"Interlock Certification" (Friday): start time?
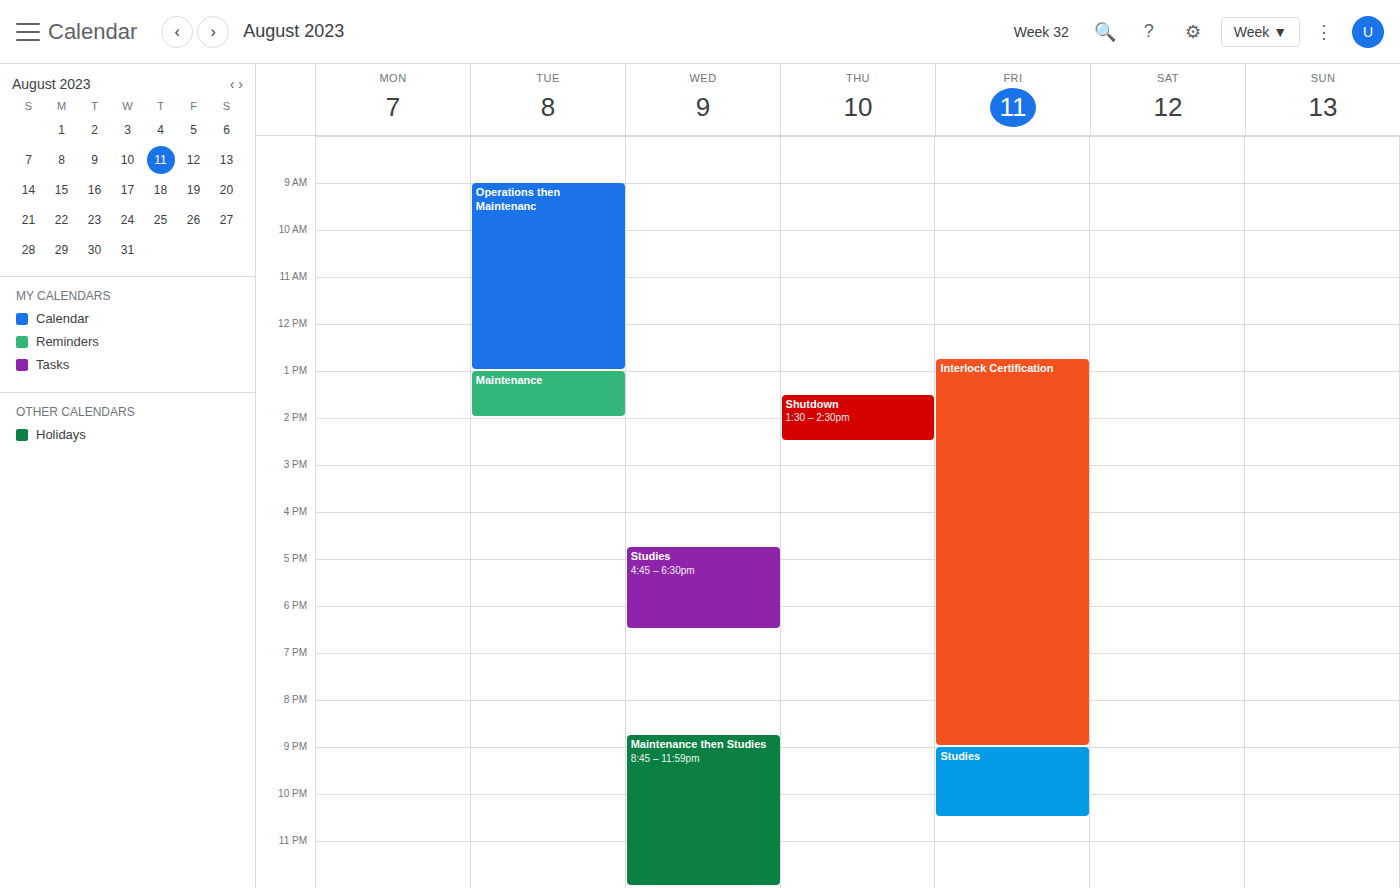
12:45 PM